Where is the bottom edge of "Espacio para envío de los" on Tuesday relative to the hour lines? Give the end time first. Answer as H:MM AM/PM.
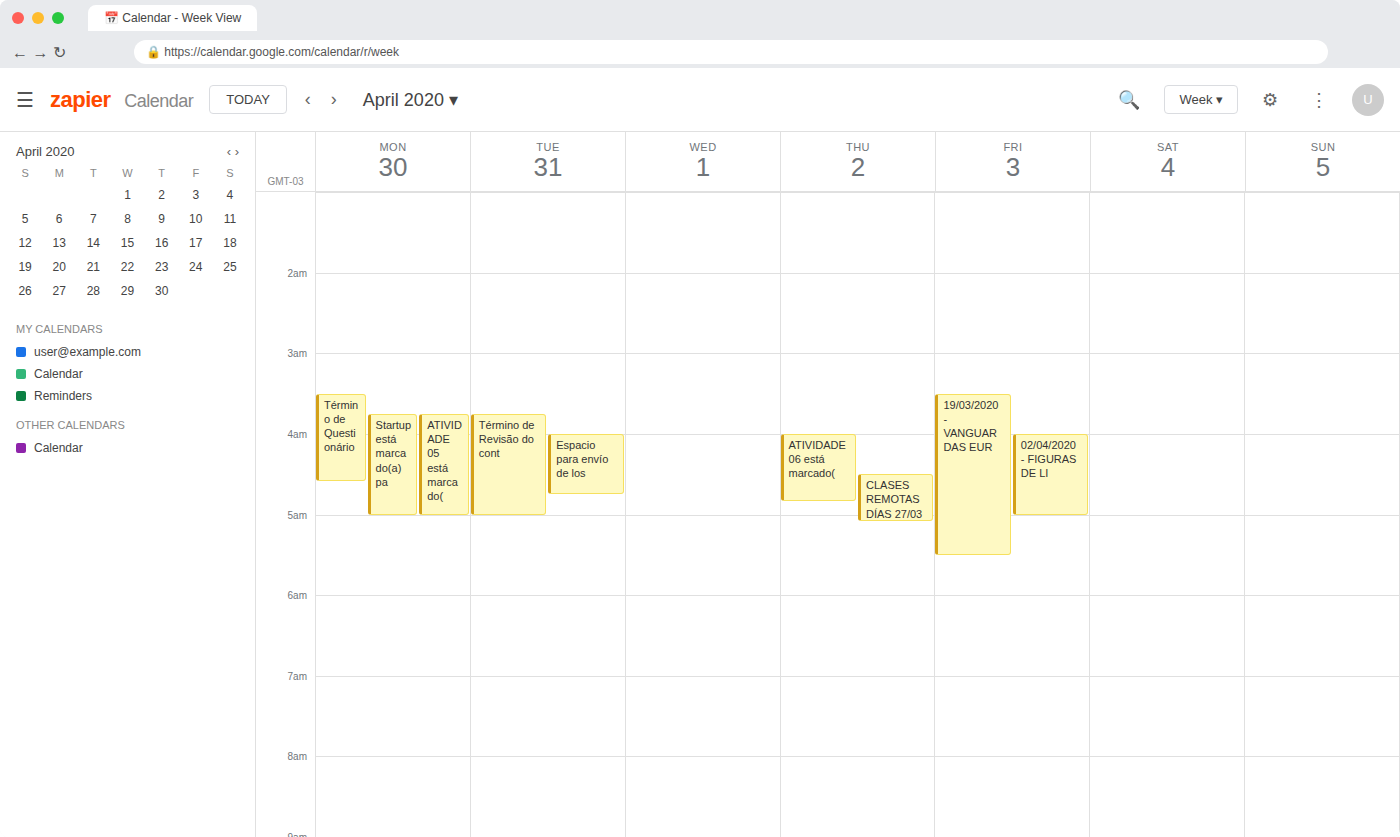
4:45 AM -- neither: three quarters of the way from the 4 AM line to the 5 AM line.